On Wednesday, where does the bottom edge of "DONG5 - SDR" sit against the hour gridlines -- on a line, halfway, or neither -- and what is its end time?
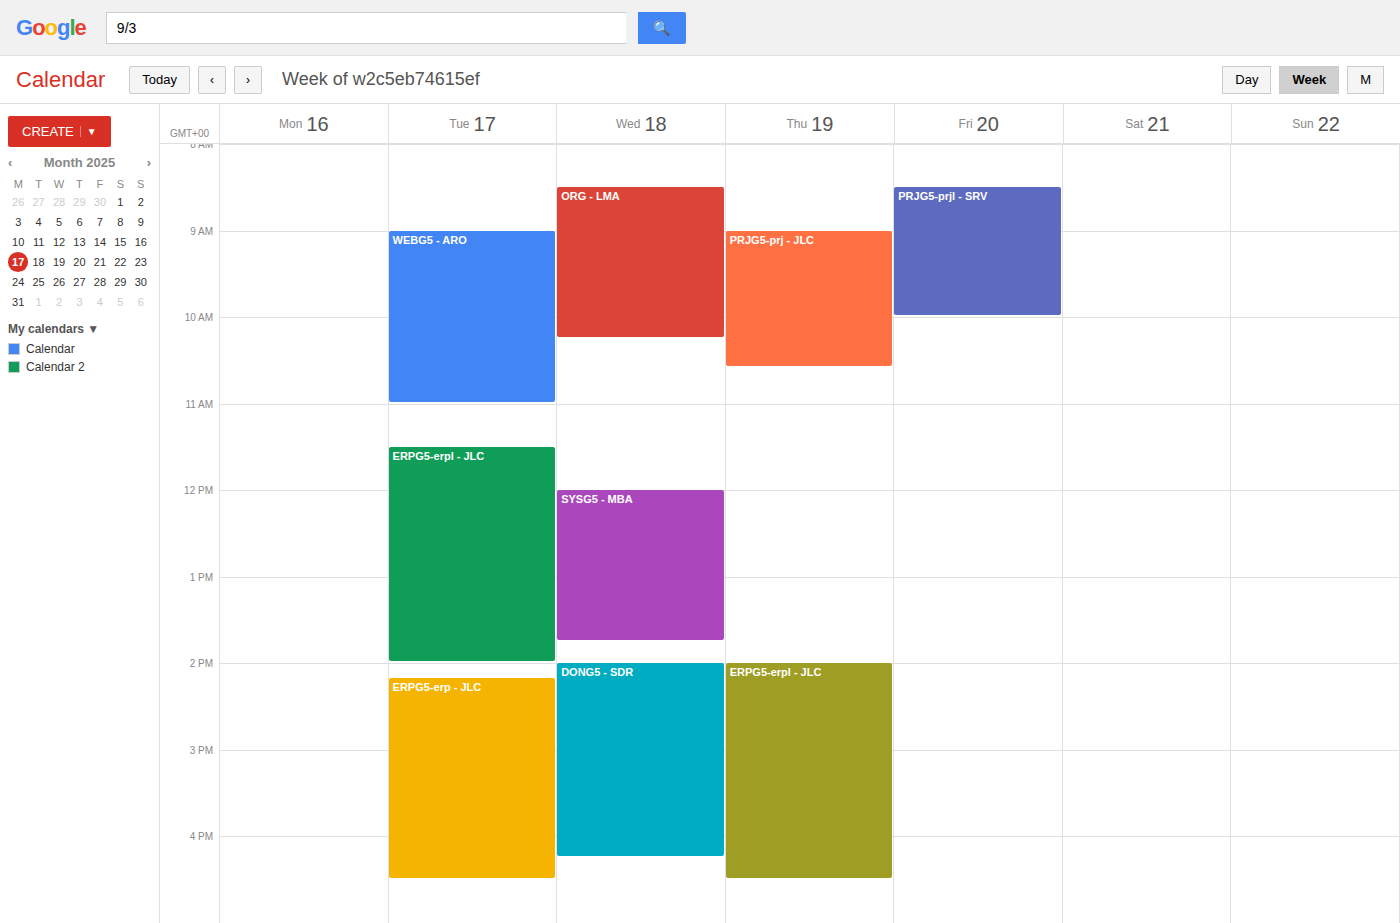
4:15 PM -- neither: a quarter of the way from the 4 PM line to the 5 PM line.